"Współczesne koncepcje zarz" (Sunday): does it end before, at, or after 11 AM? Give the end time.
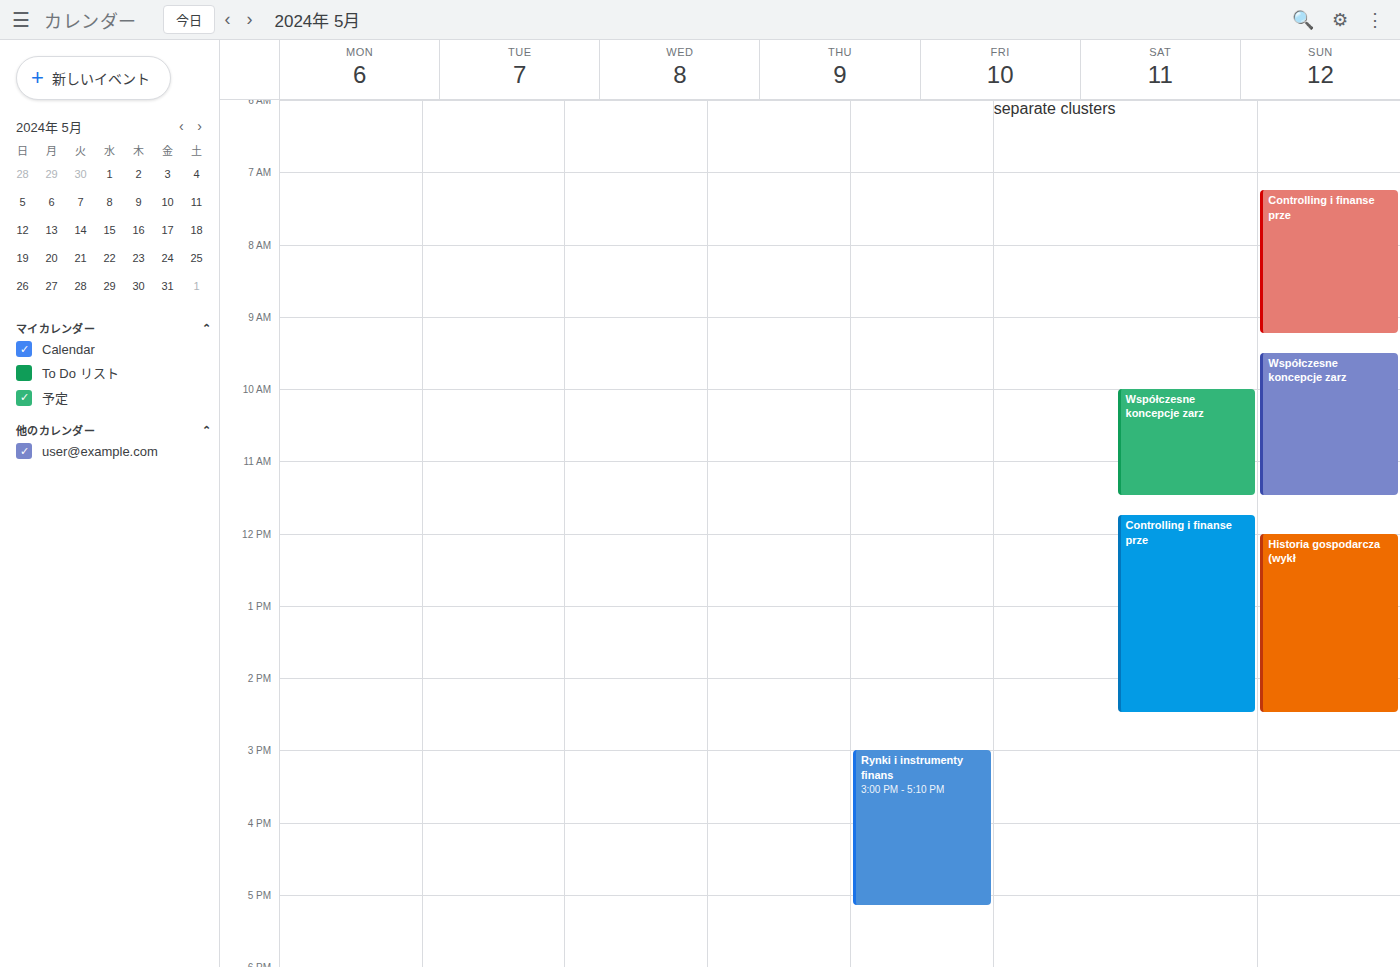
11:30 AM -- after 11 AM, 30 minutes below the 11 AM line.